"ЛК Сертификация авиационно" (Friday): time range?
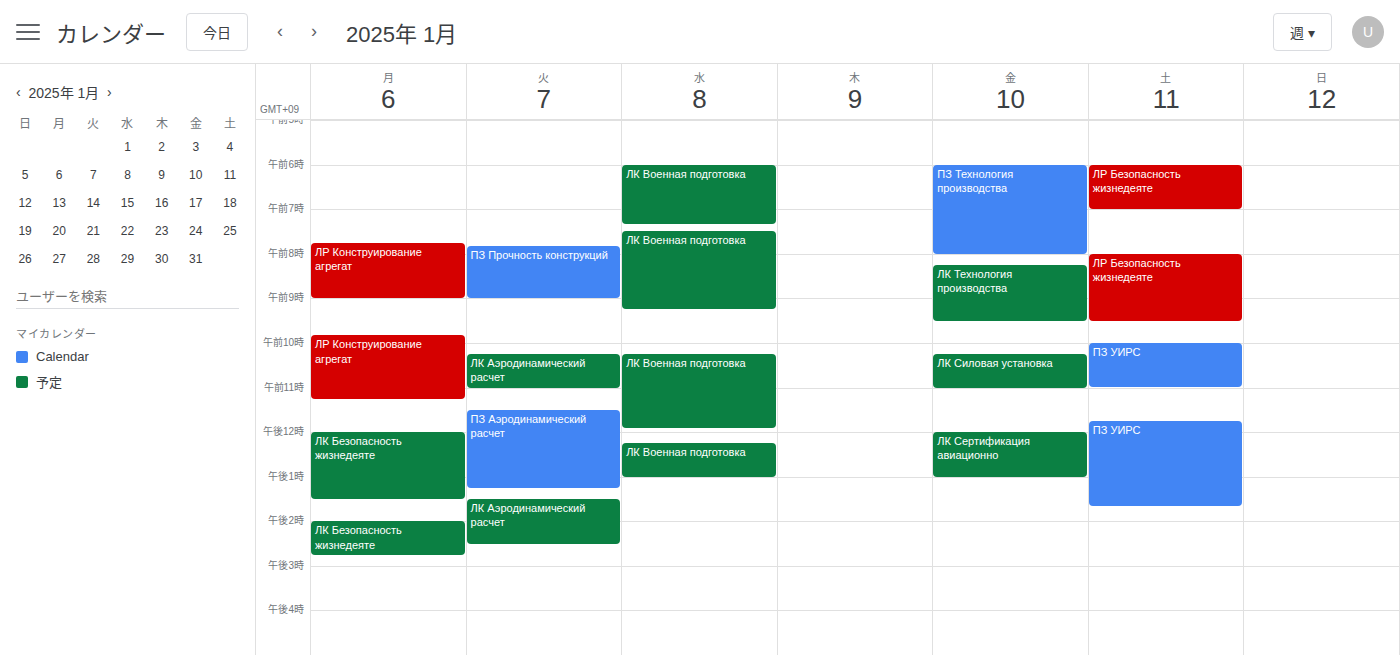
12:00 PM to 1:00 PM